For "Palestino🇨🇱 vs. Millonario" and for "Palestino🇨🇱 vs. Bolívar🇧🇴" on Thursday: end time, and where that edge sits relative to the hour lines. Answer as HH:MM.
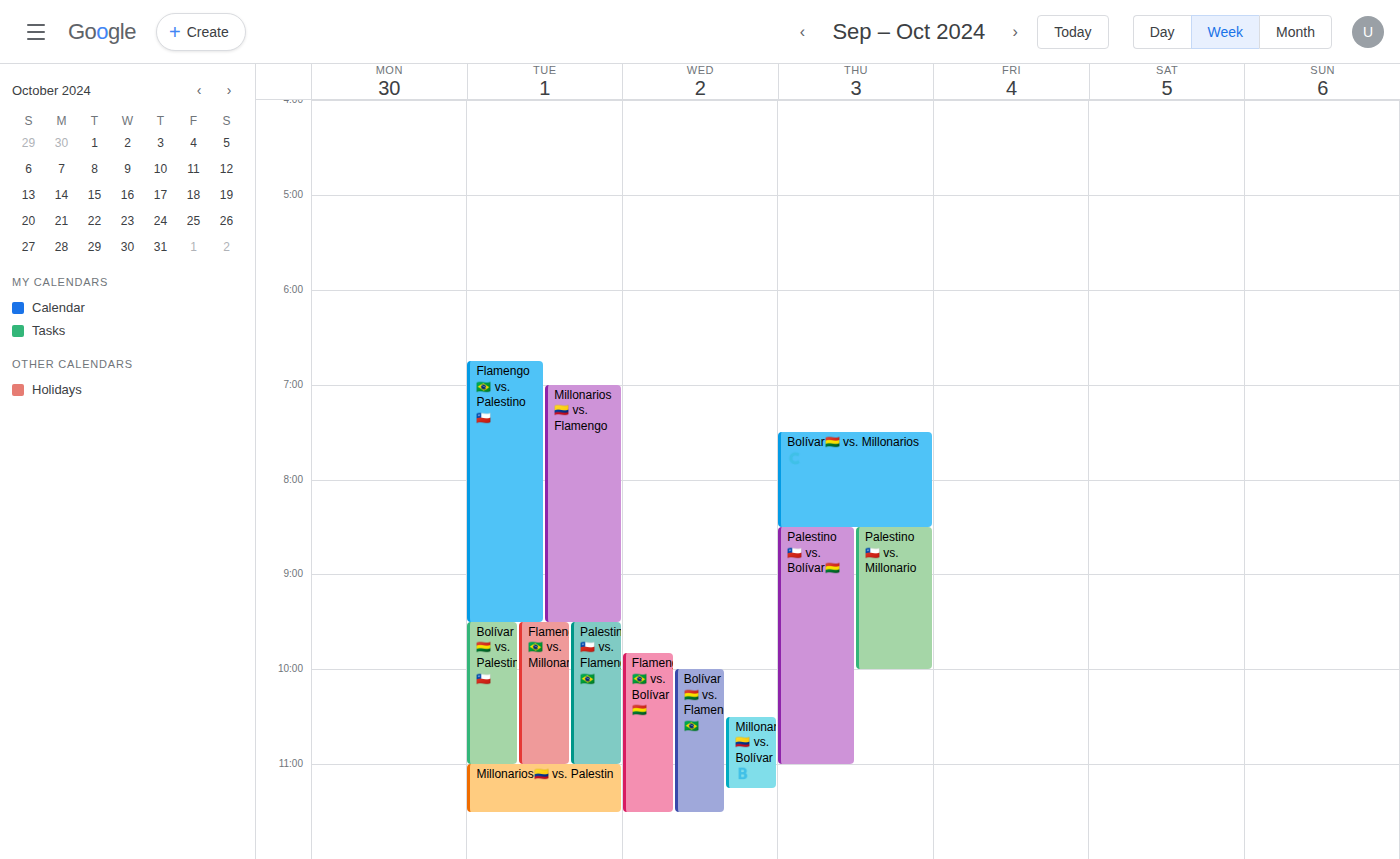
"Palestino🇨🇱 vs. Millonario": 22:00, exactly on the 22:00 line. "Palestino🇨🇱 vs. Bolívar🇧🇴": 23:00, exactly on the 23:00 line.